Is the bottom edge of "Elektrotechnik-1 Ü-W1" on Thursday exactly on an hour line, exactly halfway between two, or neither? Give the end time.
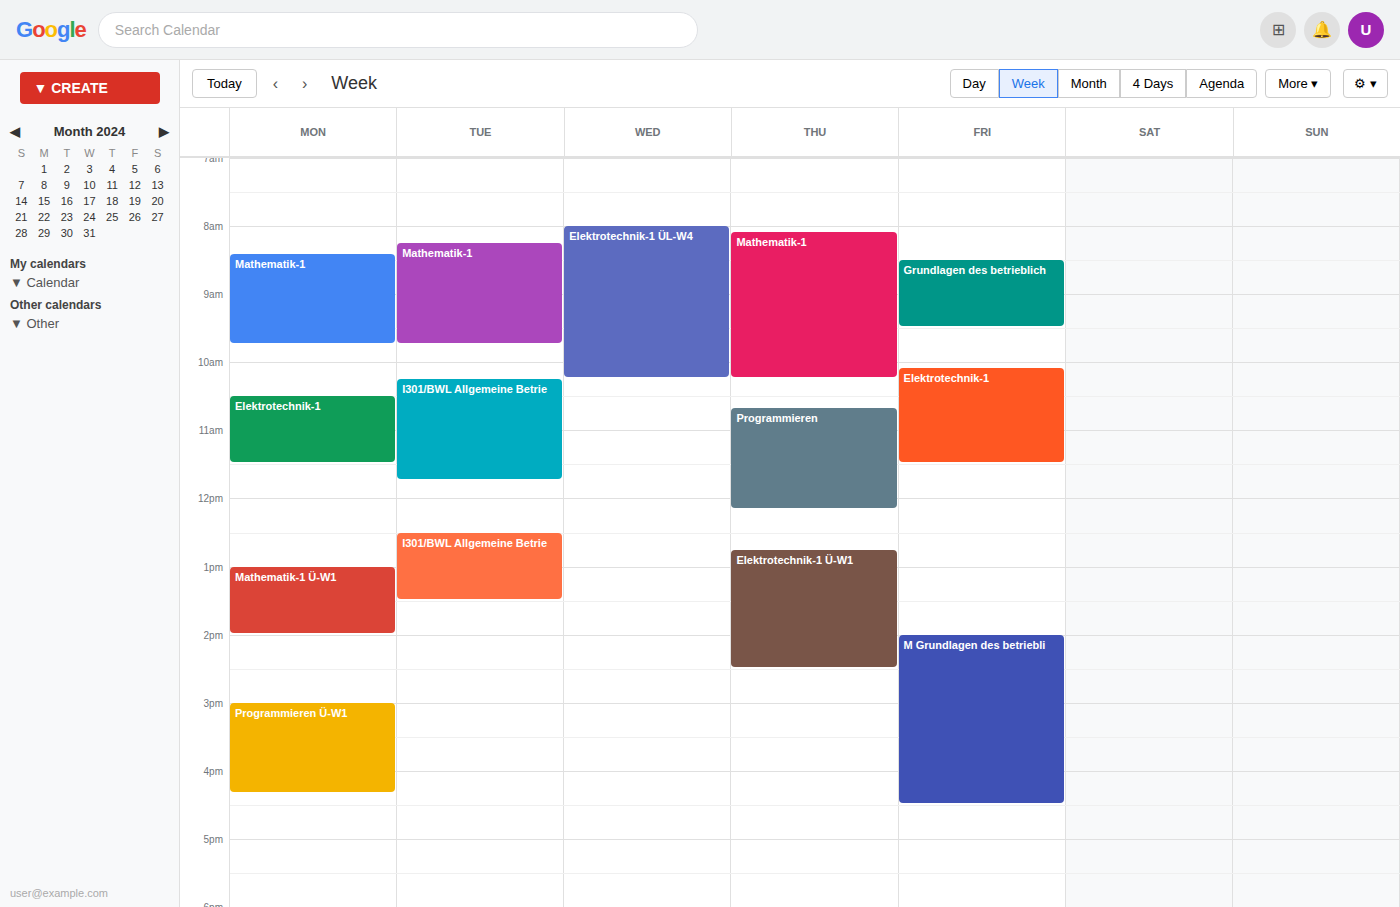
2:30 PM -- halfway between the 2 PM and 3 PM lines.